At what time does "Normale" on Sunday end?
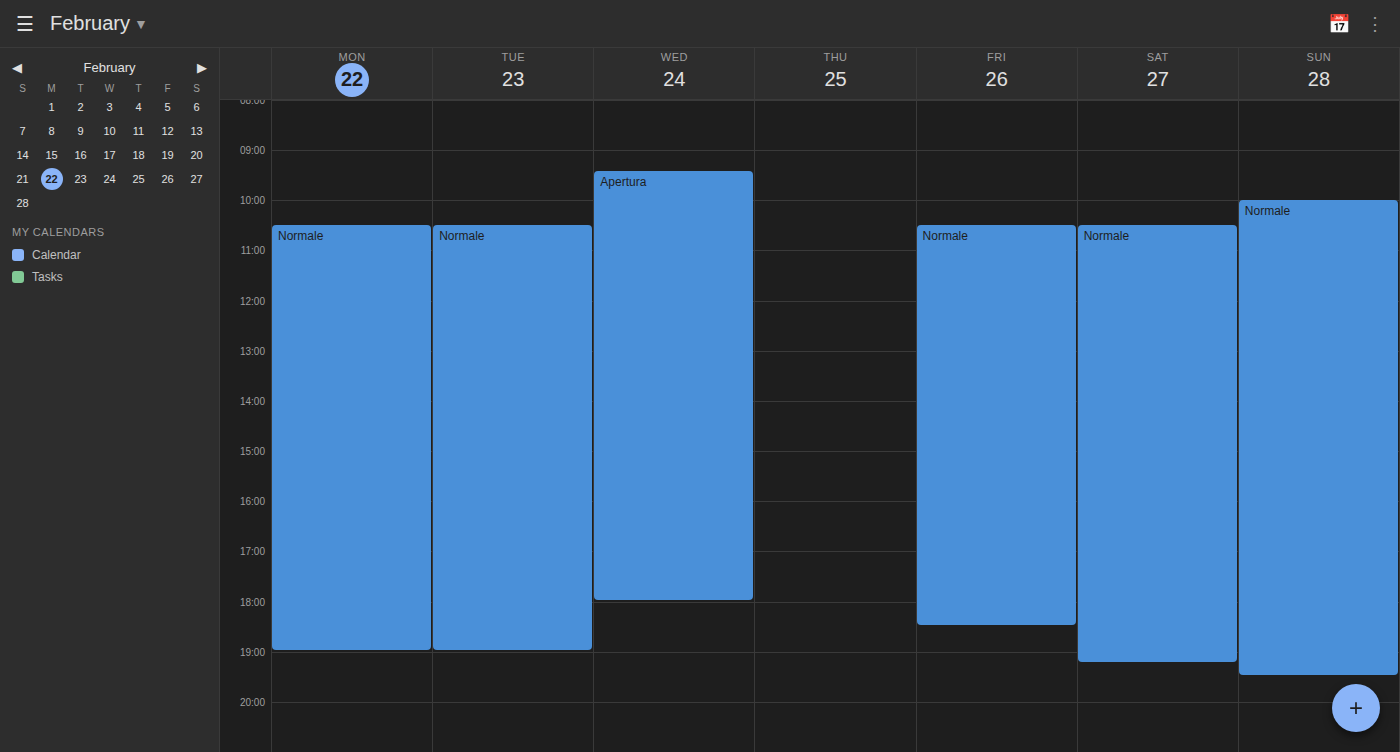
7:30 PM